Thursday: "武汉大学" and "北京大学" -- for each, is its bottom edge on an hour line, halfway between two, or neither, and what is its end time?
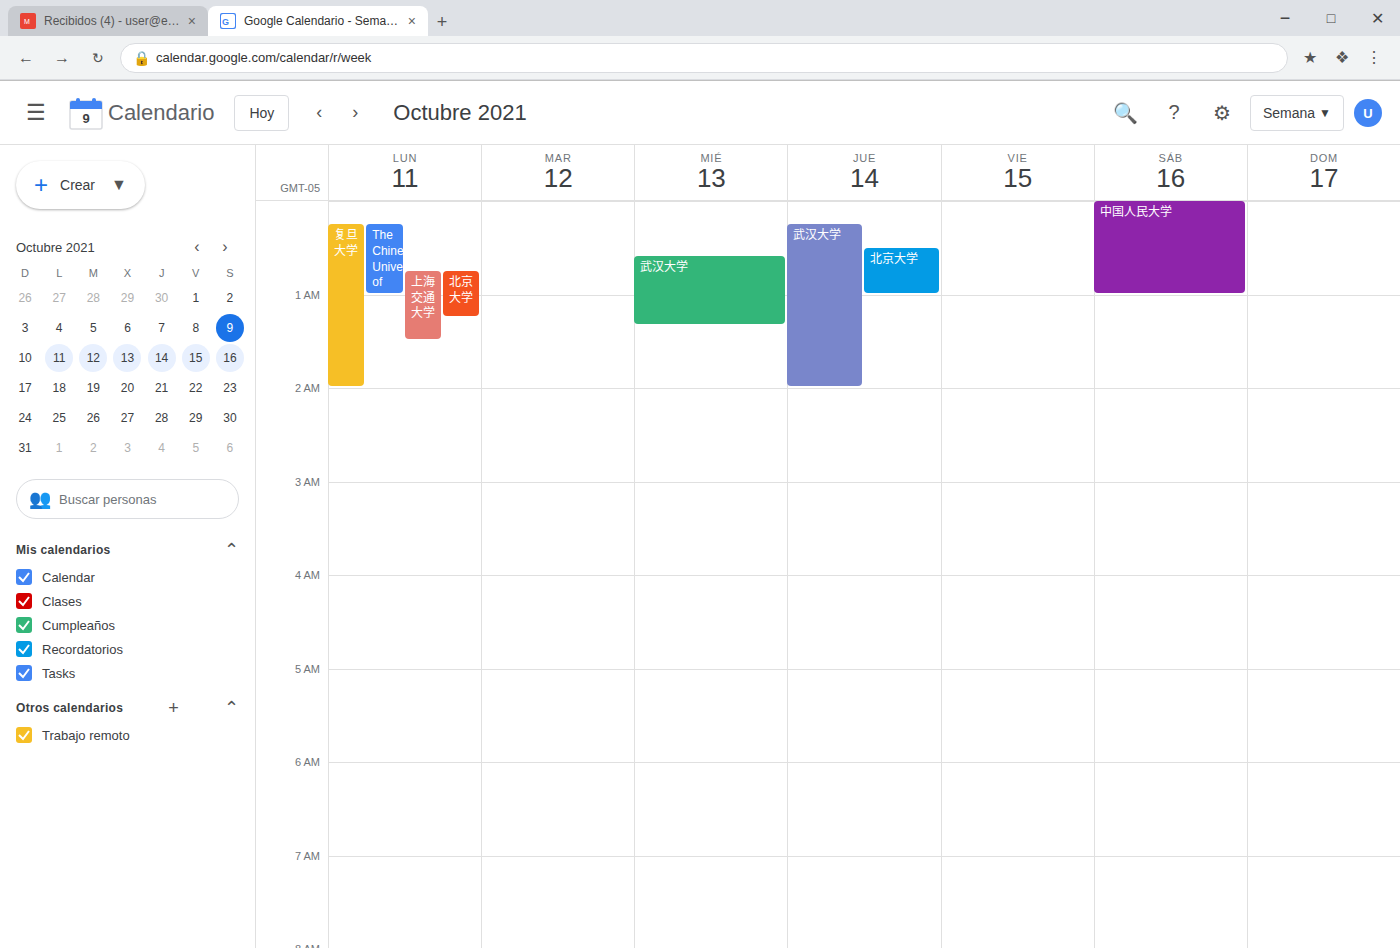
"武汉大学": 2:00 AM, exactly on the 2 AM line. "北京大学": 1:00 AM, exactly on the 1 AM line.